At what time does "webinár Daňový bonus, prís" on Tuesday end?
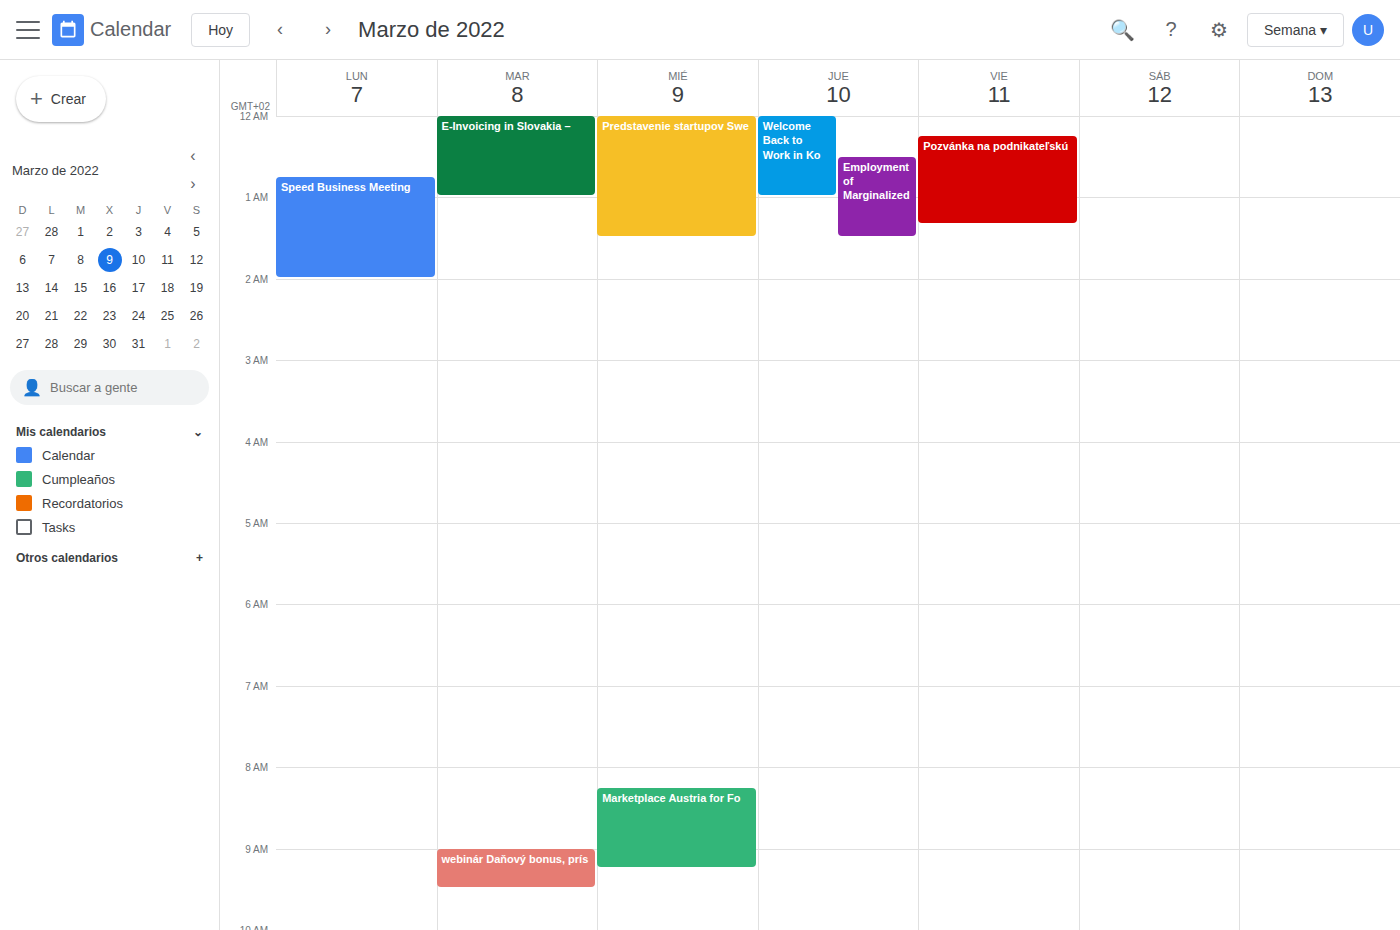
9:30 AM